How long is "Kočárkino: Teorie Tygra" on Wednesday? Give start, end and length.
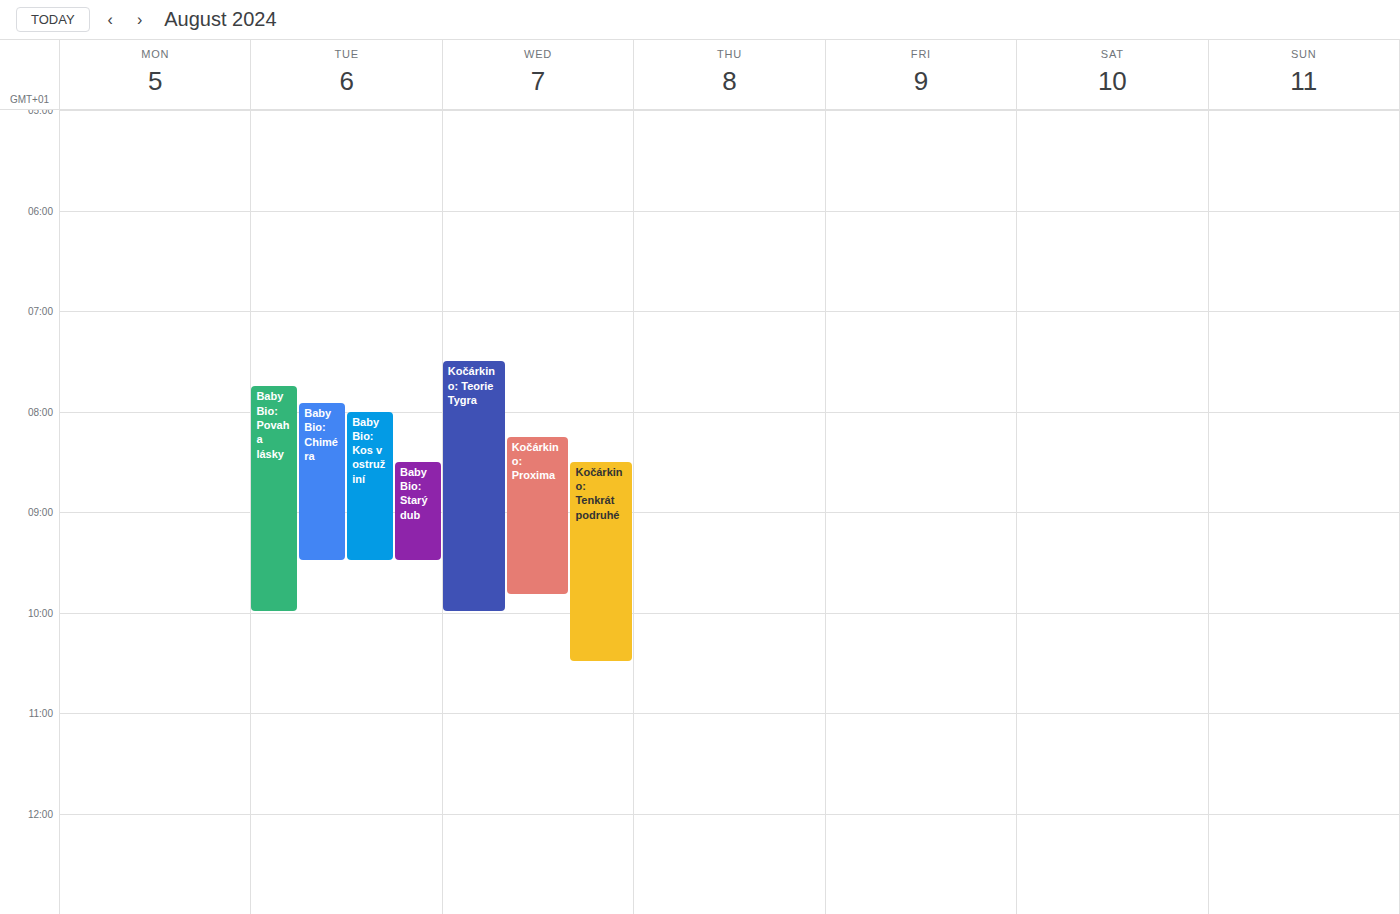
7:30 AM to 10:00 AM, 2 hours 30 minutes